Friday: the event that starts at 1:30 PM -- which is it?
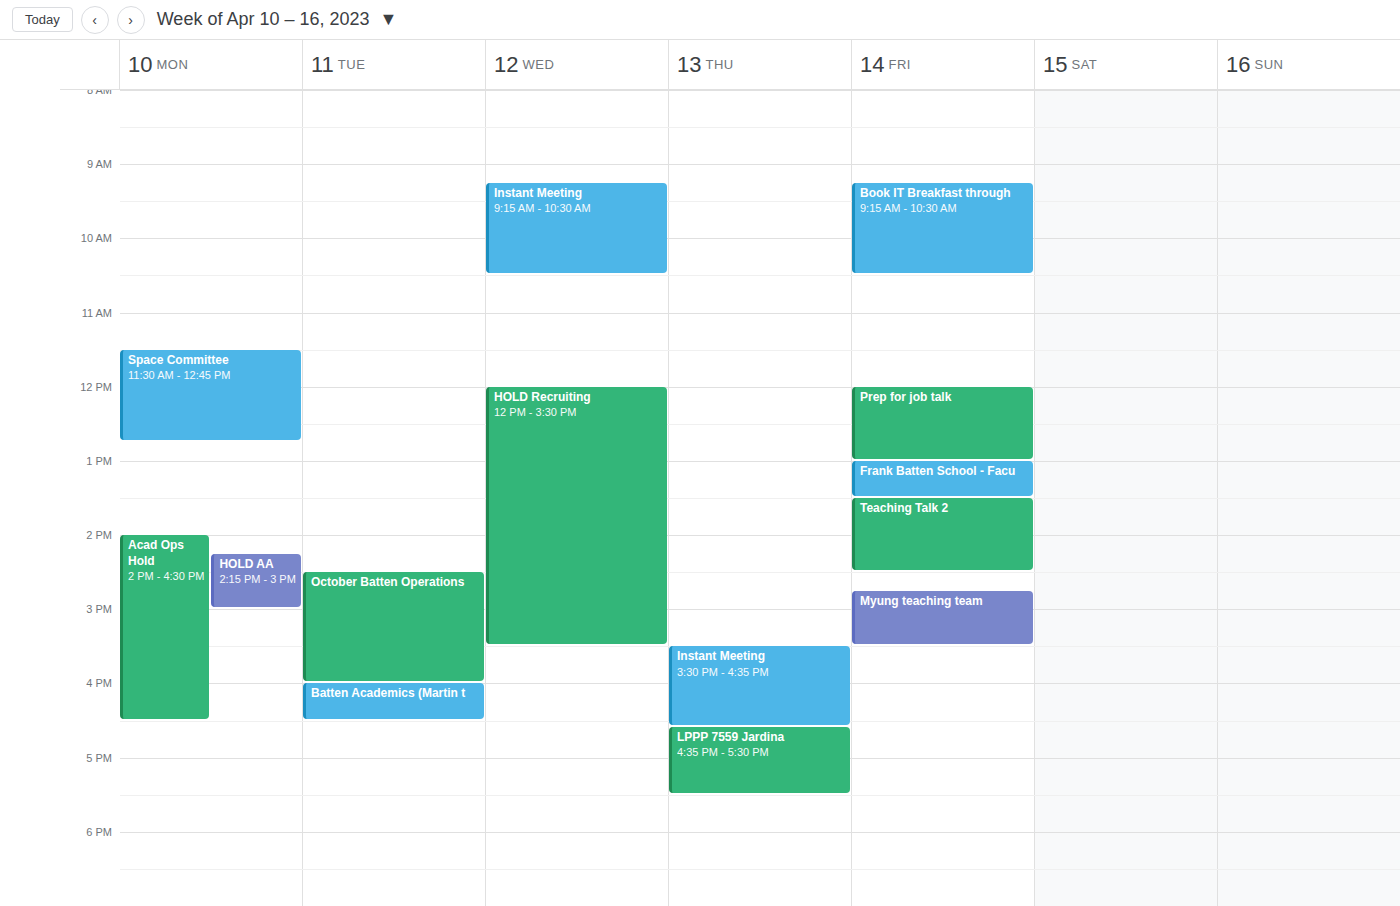
"Teaching Talk 2"